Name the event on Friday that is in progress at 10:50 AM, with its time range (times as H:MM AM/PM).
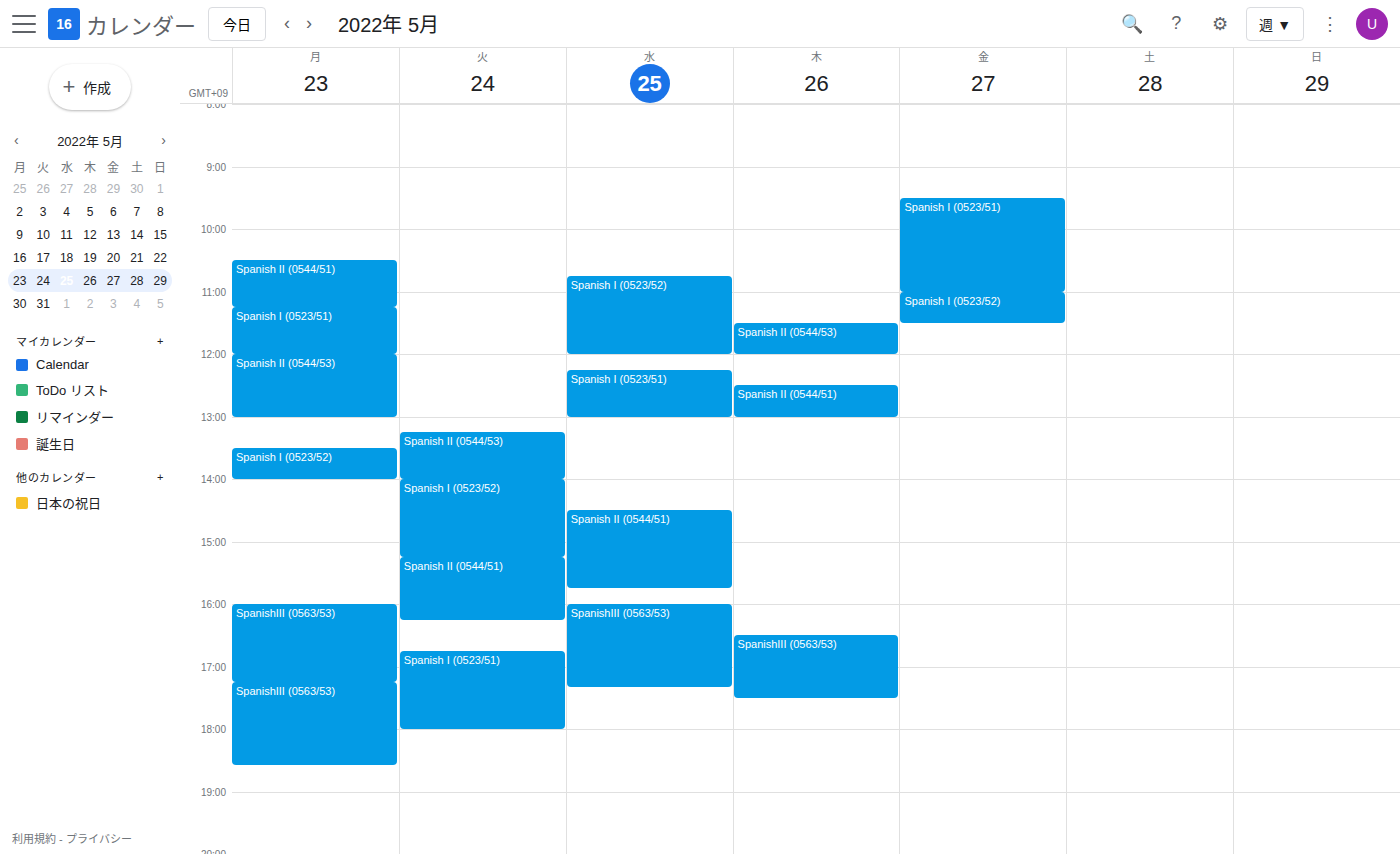
"Spanish I (0523/51)", 9:30 AM to 11:00 AM